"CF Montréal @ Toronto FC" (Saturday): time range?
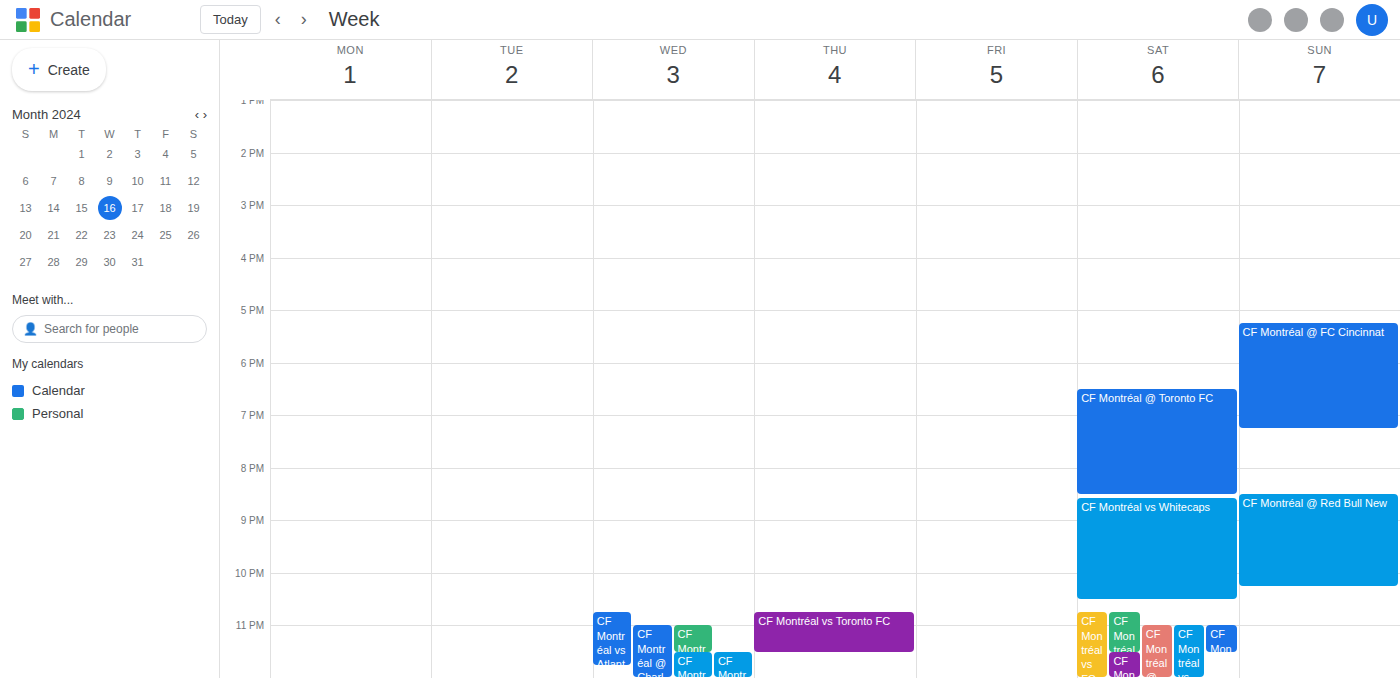
6:30 PM to 8:30 PM